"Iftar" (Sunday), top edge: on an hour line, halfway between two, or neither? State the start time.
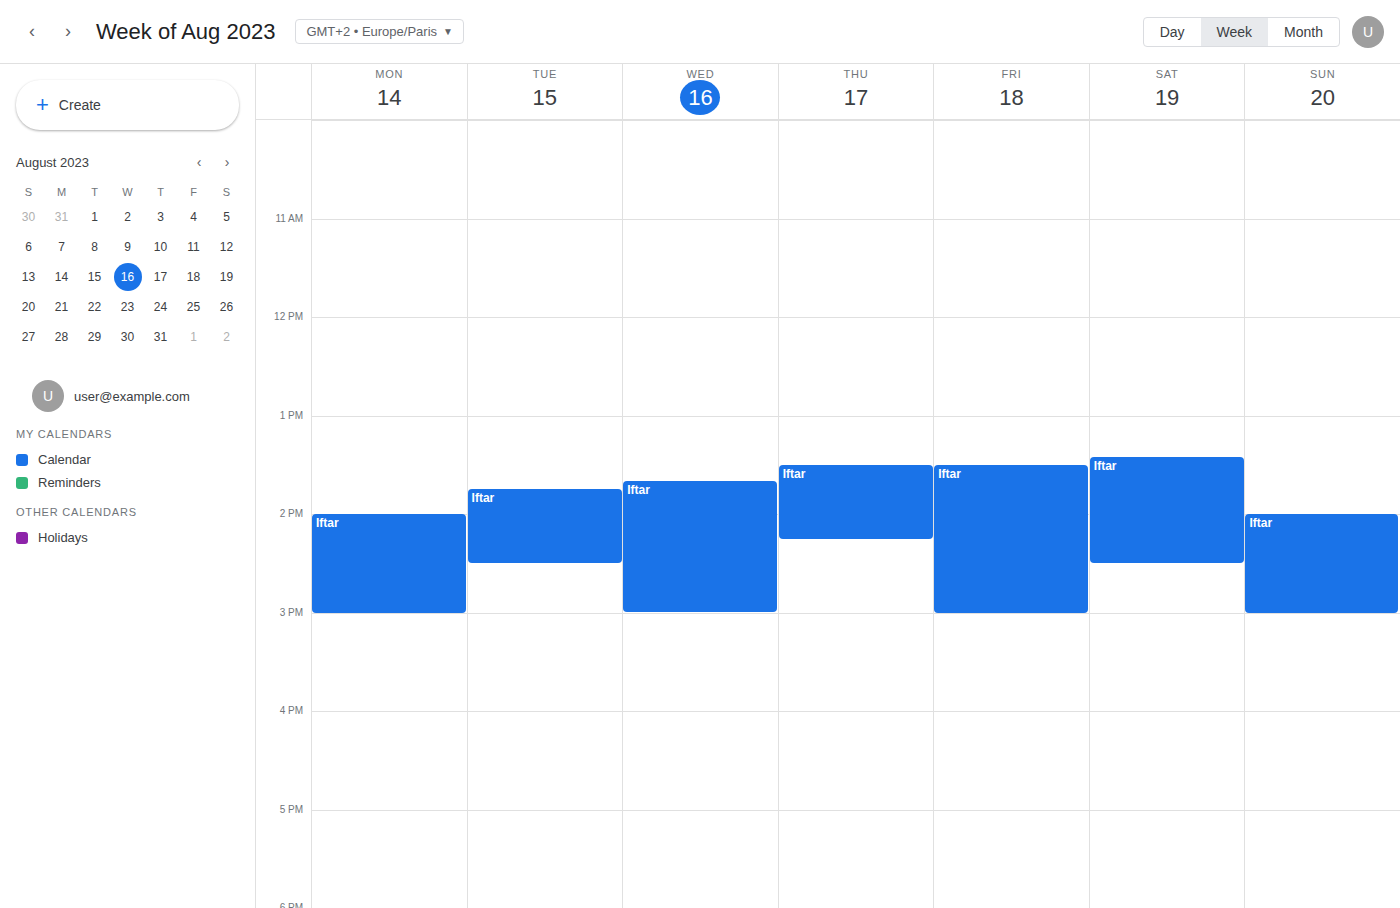
14:00 -- exactly on the 14:00 line.